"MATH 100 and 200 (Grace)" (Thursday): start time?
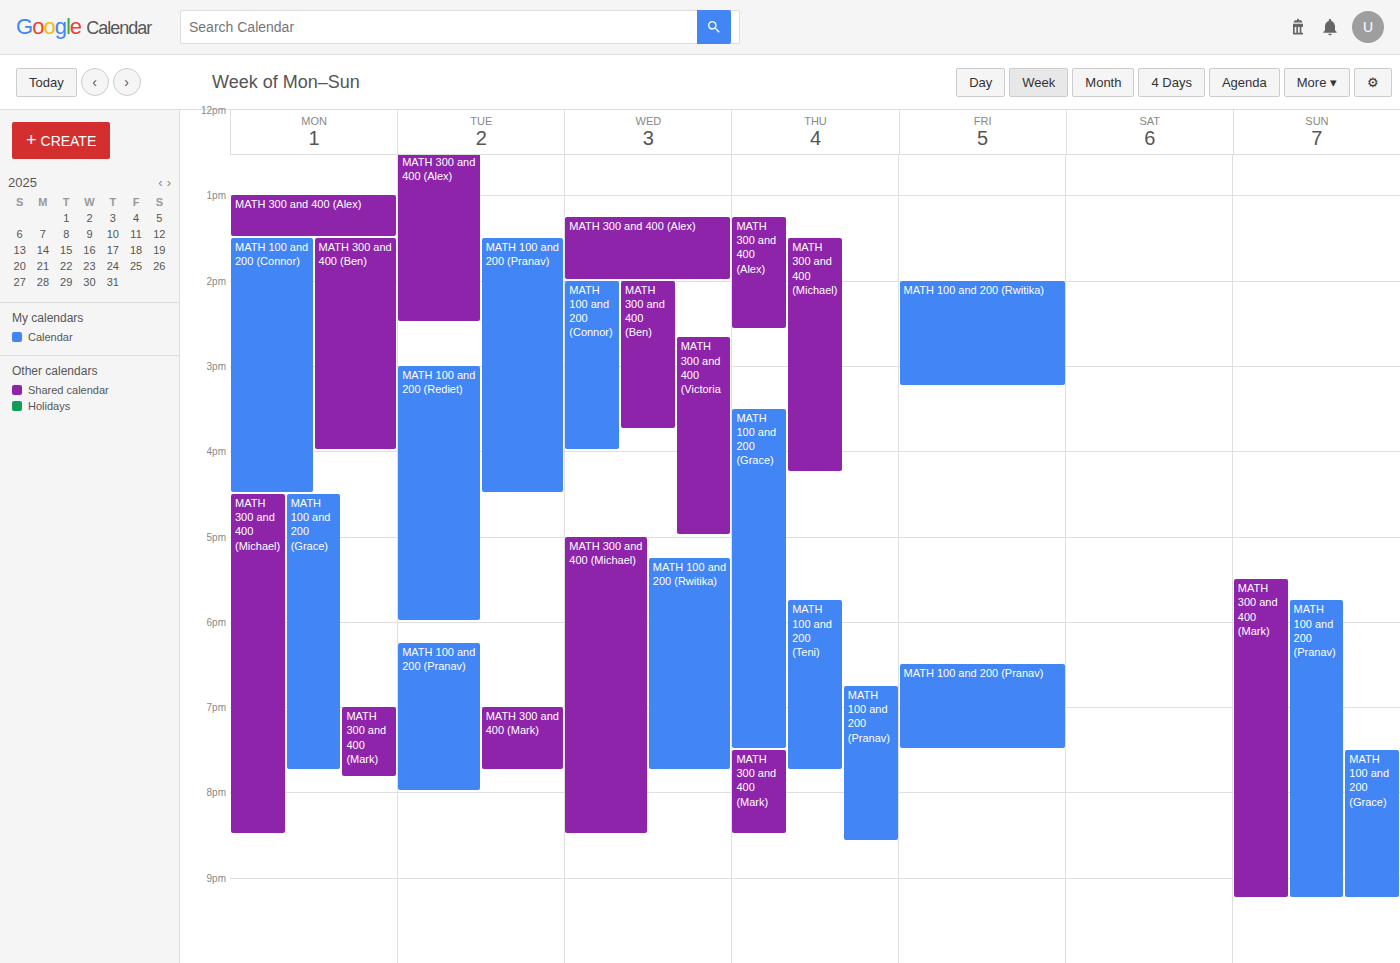
15:30